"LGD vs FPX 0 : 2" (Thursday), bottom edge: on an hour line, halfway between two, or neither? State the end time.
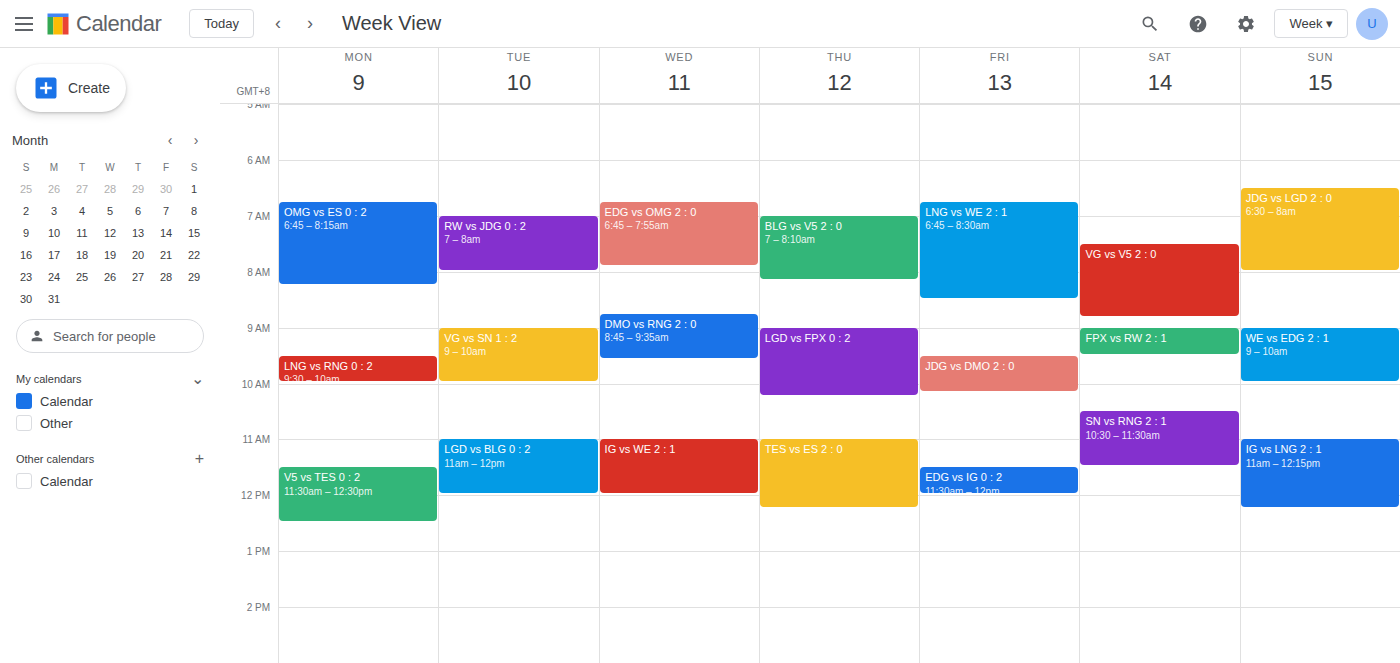
10:15 AM -- neither: a quarter of the way from the 10 AM line to the 11 AM line.